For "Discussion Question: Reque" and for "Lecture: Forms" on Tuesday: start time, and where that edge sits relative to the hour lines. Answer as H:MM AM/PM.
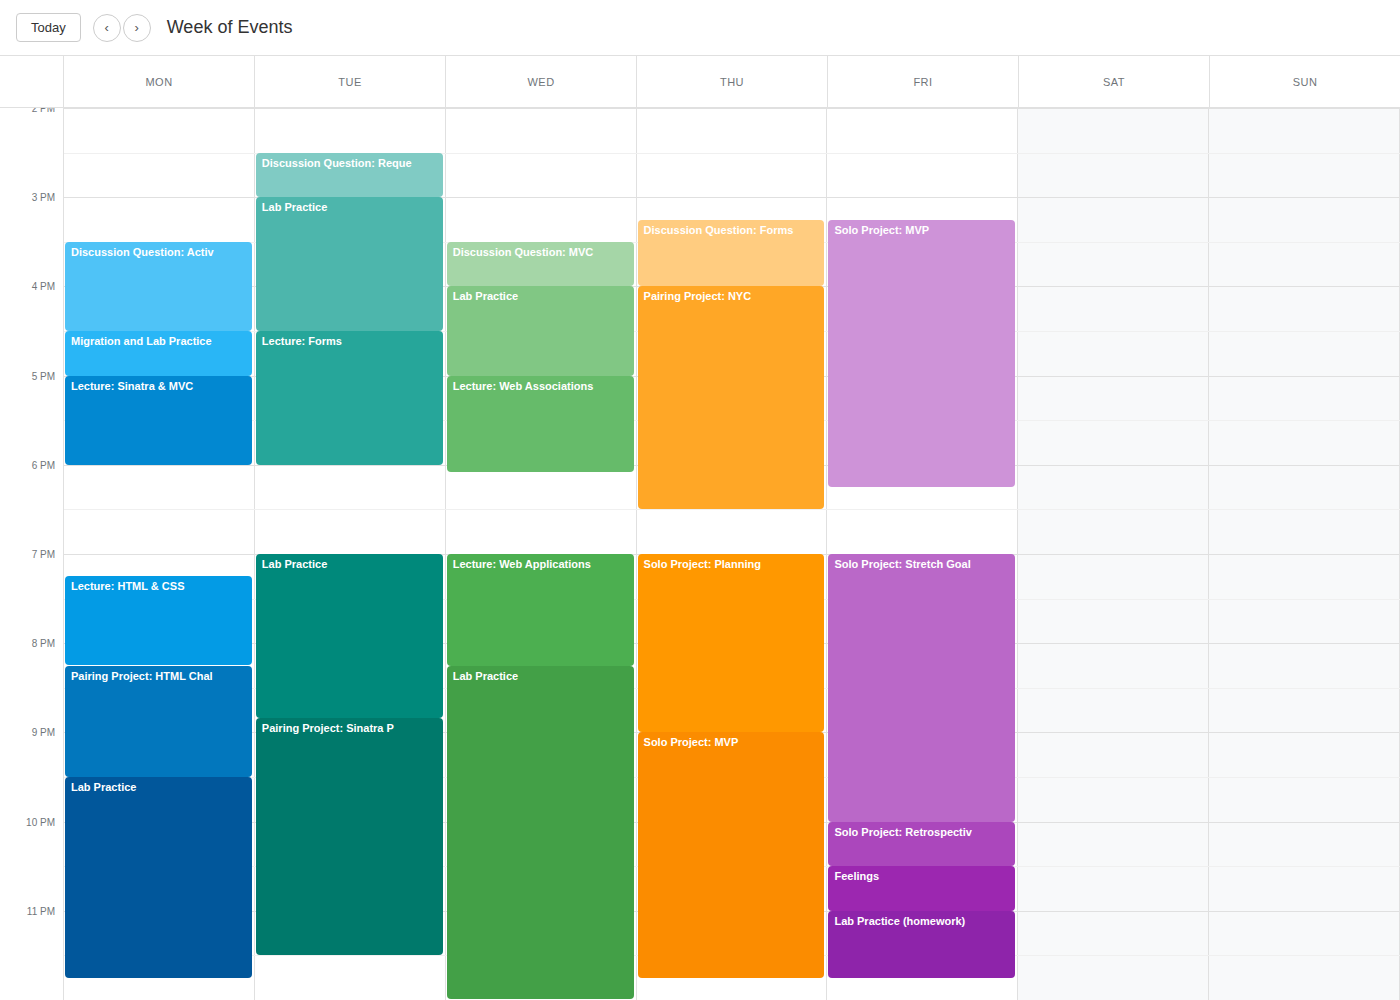
"Discussion Question: Reque": 2:30 PM, halfway between the 2 PM and 3 PM lines. "Lecture: Forms": 4:30 PM, halfway between the 4 PM and 5 PM lines.